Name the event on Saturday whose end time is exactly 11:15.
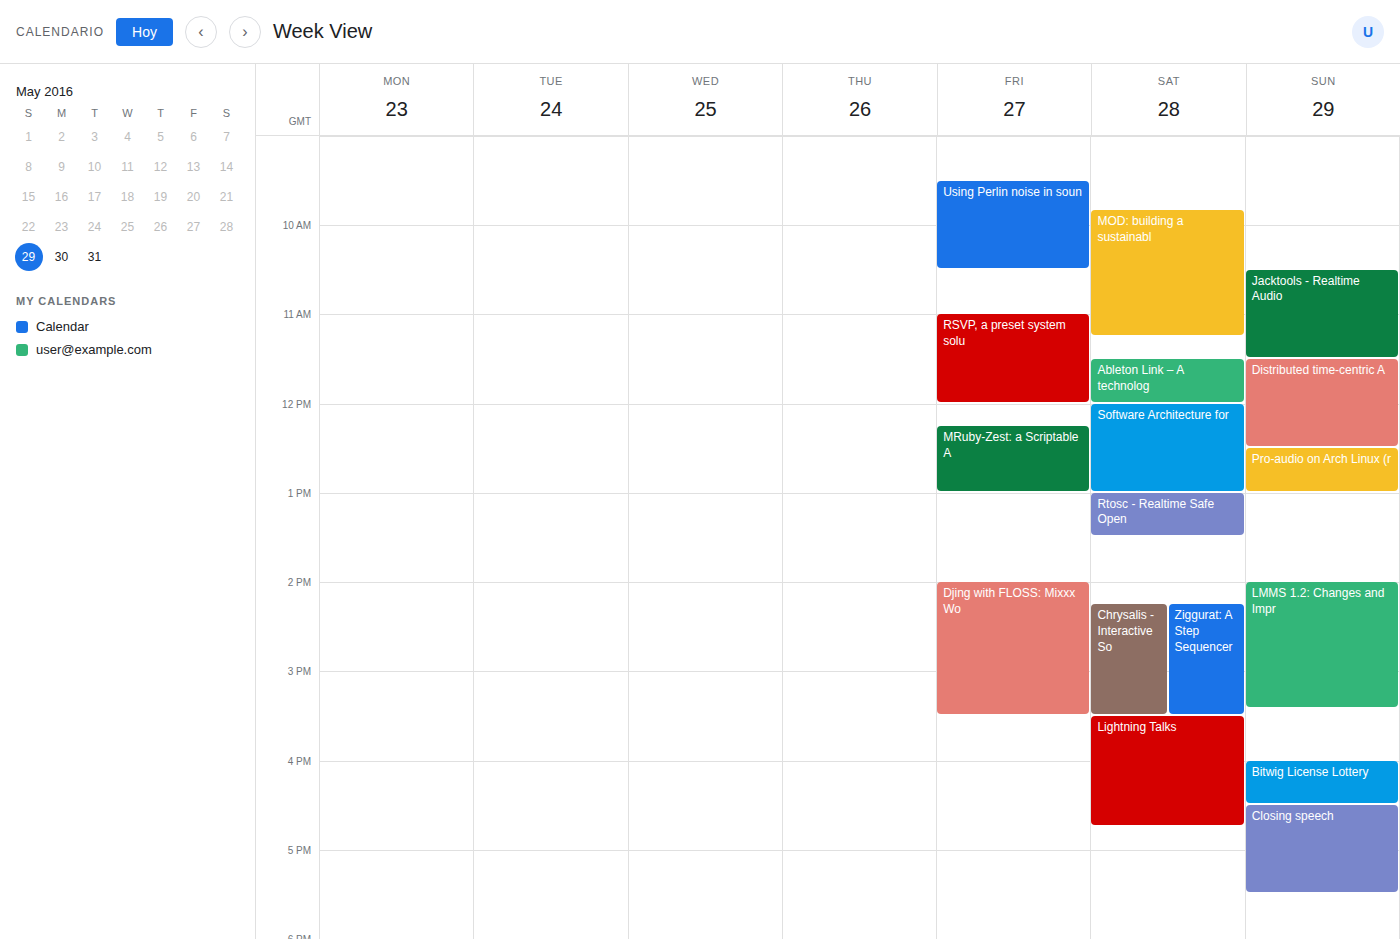
"MOD: building a sustainabl"